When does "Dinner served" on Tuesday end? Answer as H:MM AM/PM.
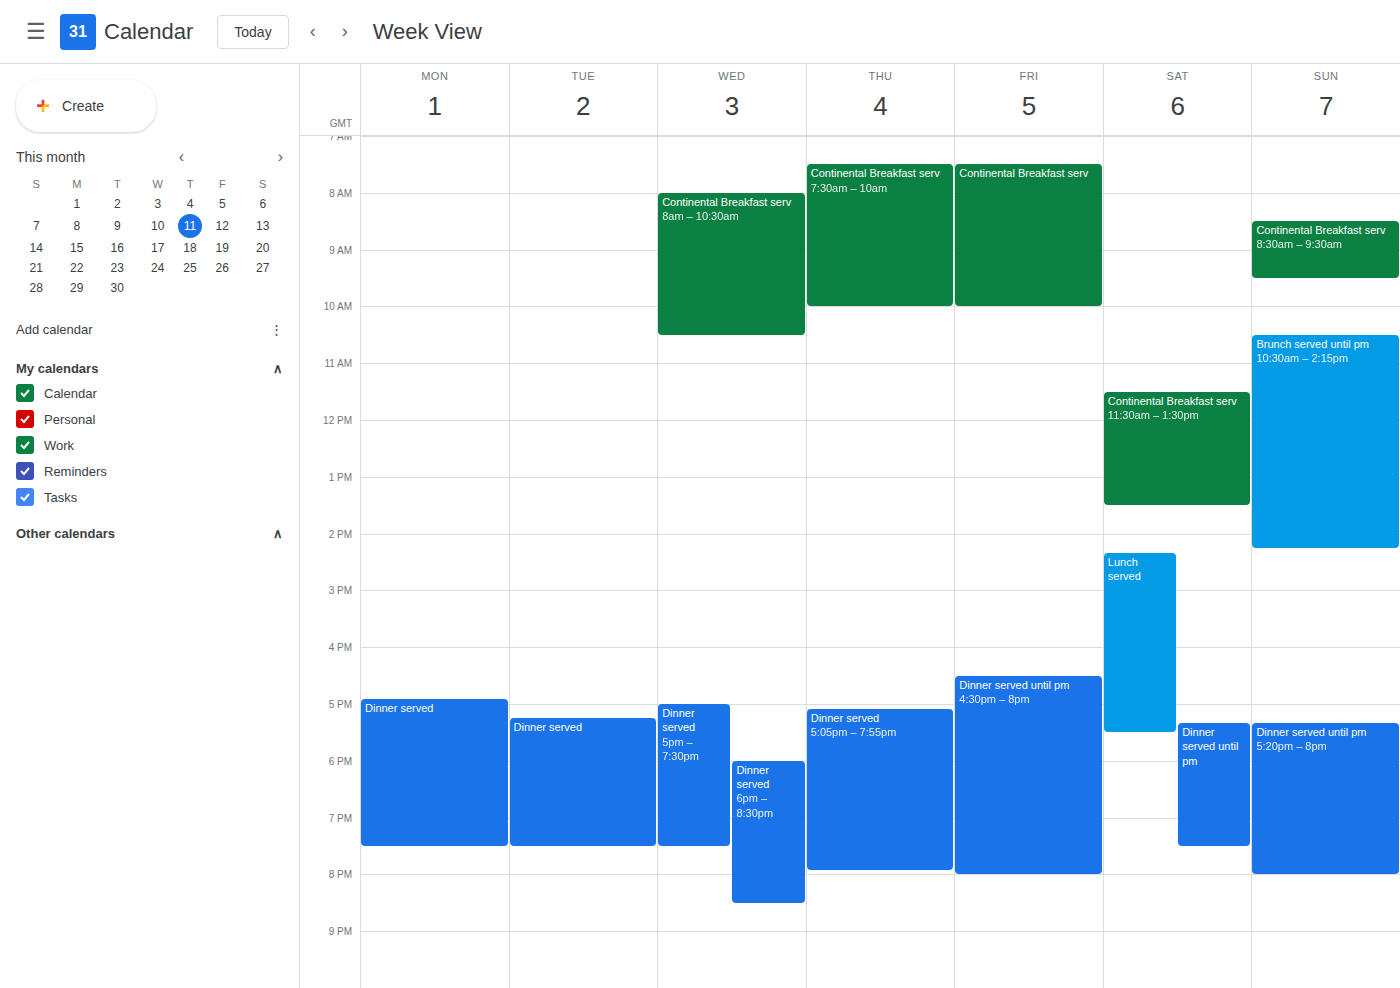
7:30 PM